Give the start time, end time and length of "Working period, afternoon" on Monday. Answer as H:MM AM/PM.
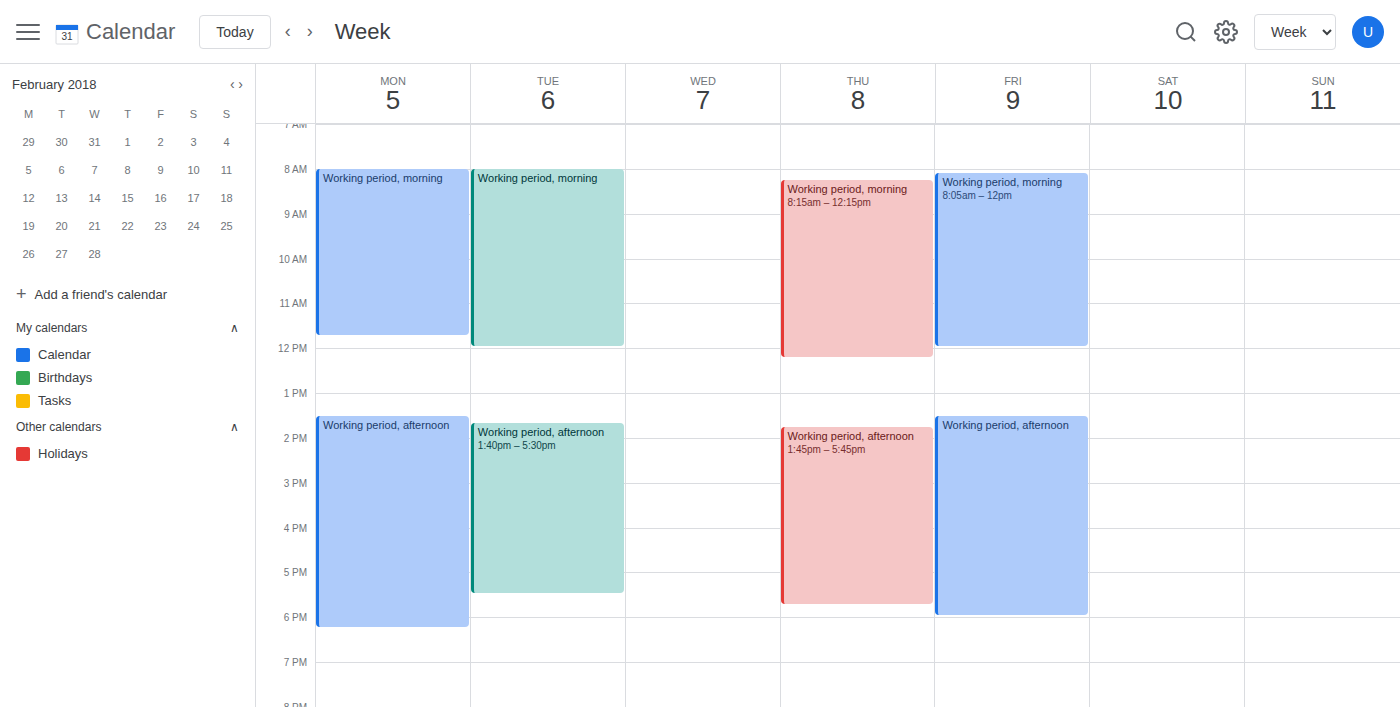
1:30 PM to 6:15 PM, 4 hours 45 minutes